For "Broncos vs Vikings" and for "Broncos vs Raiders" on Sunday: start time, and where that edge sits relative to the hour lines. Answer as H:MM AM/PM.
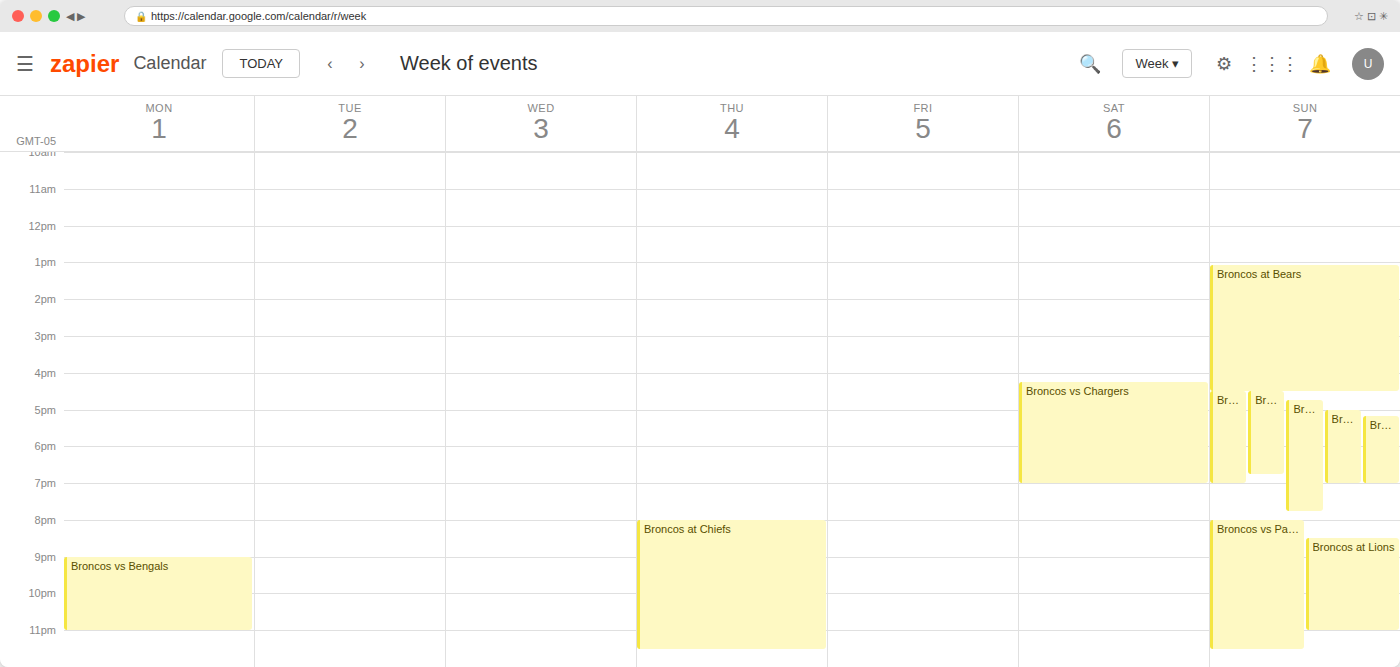
"Broncos vs Vikings": 5:00 PM, exactly on the 5 PM line. "Broncos vs Raiders": 4:30 PM, halfway between the 4 PM and 5 PM lines.